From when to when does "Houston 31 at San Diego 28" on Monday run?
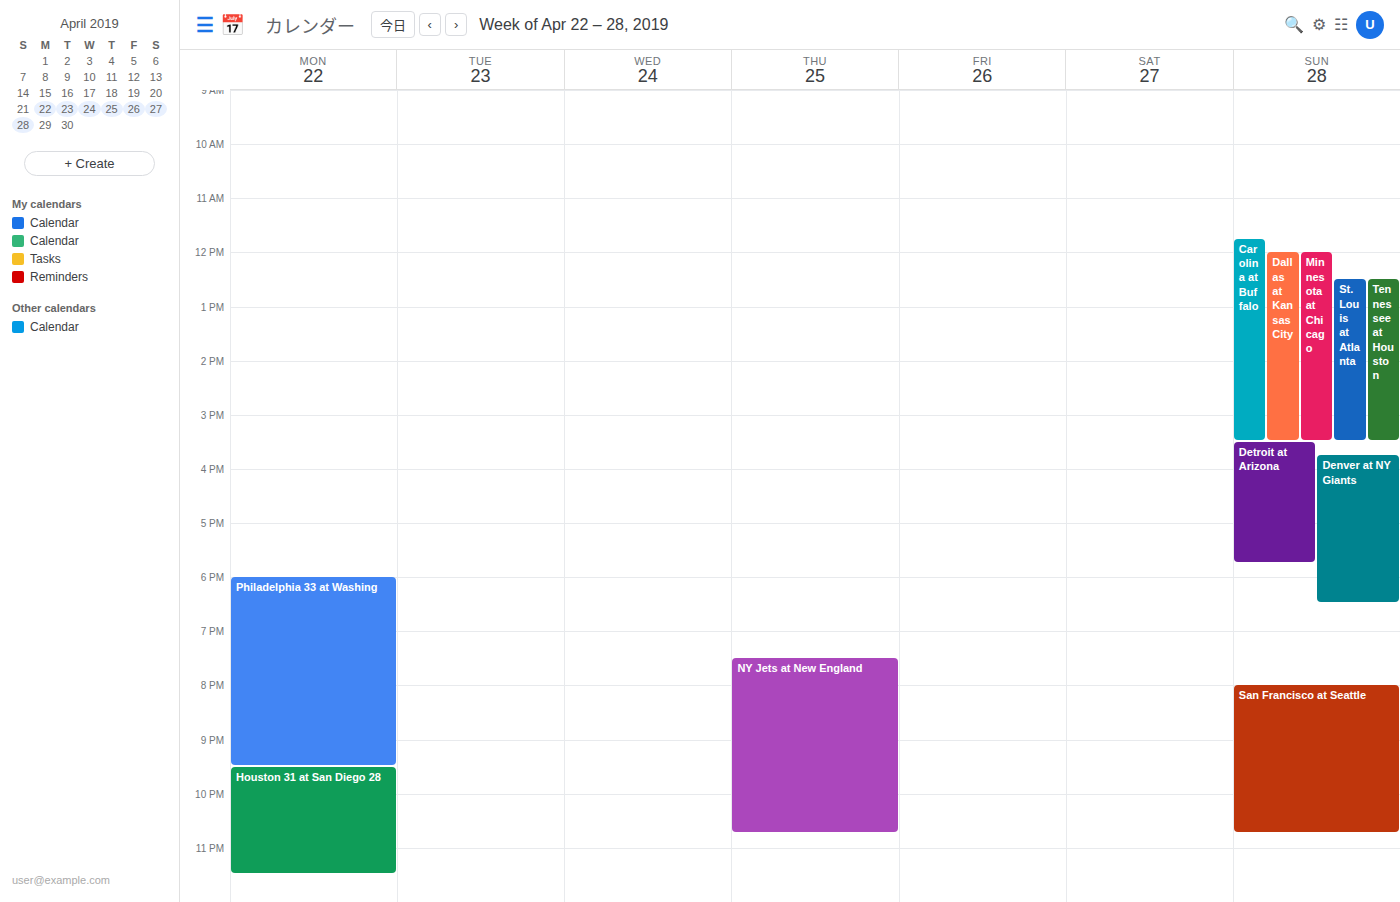
9:30 PM to 11:30 PM